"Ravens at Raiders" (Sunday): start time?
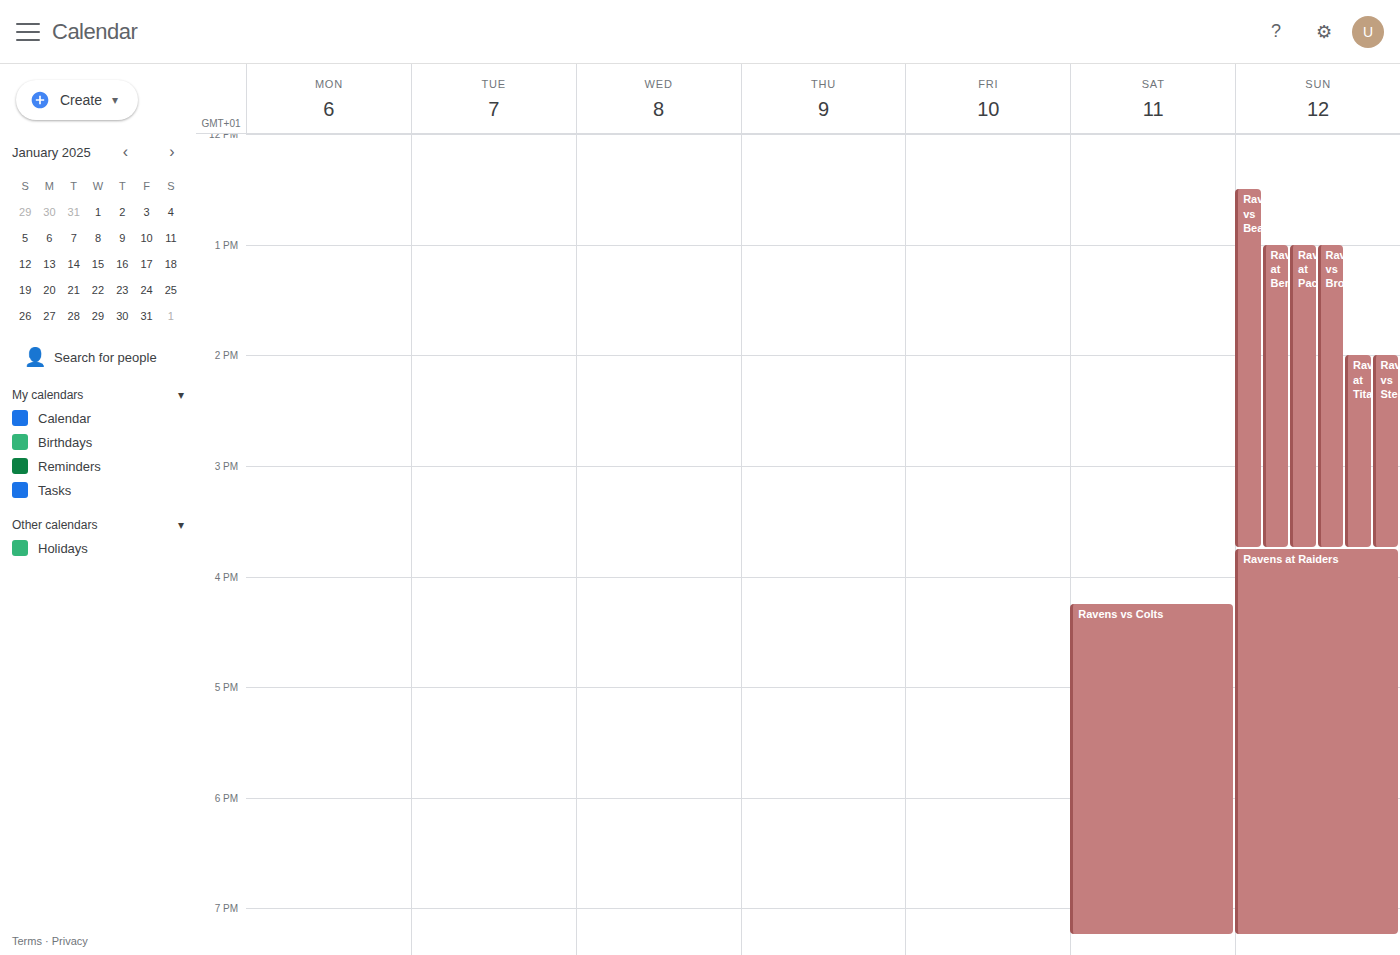
3:45 PM